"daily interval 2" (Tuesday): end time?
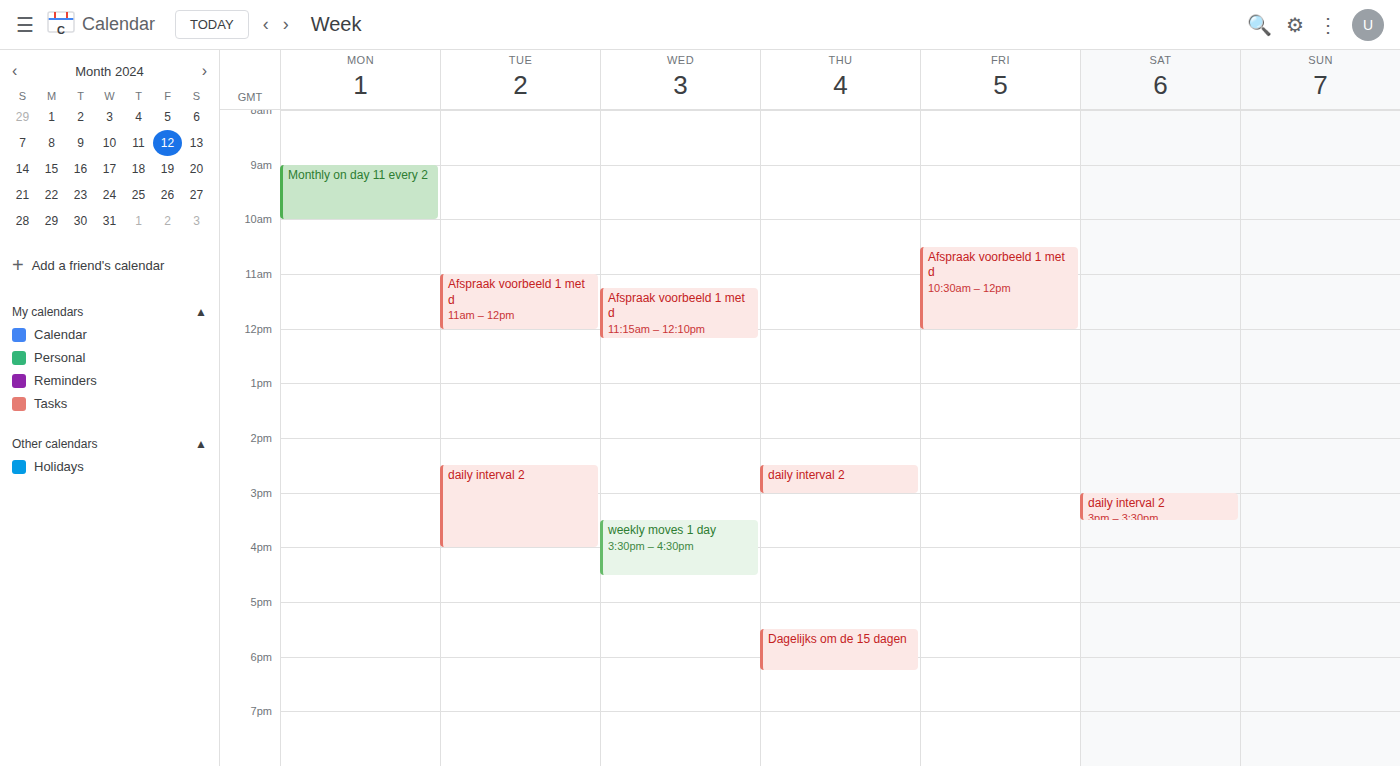
4:00 PM